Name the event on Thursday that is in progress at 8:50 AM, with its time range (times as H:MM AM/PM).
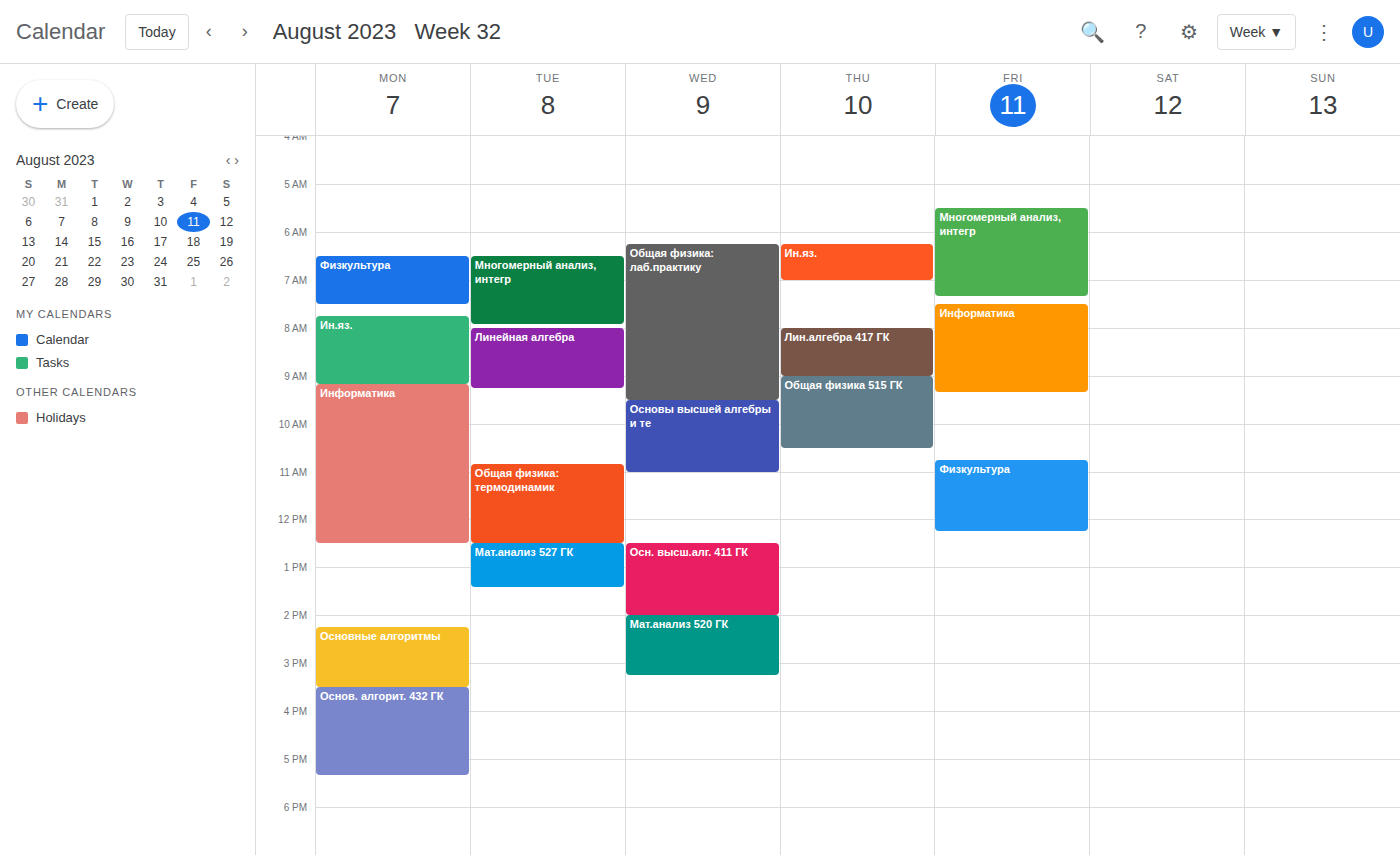
"Лин.алгебра 417 ГК", 8:00 AM to 9:00 AM